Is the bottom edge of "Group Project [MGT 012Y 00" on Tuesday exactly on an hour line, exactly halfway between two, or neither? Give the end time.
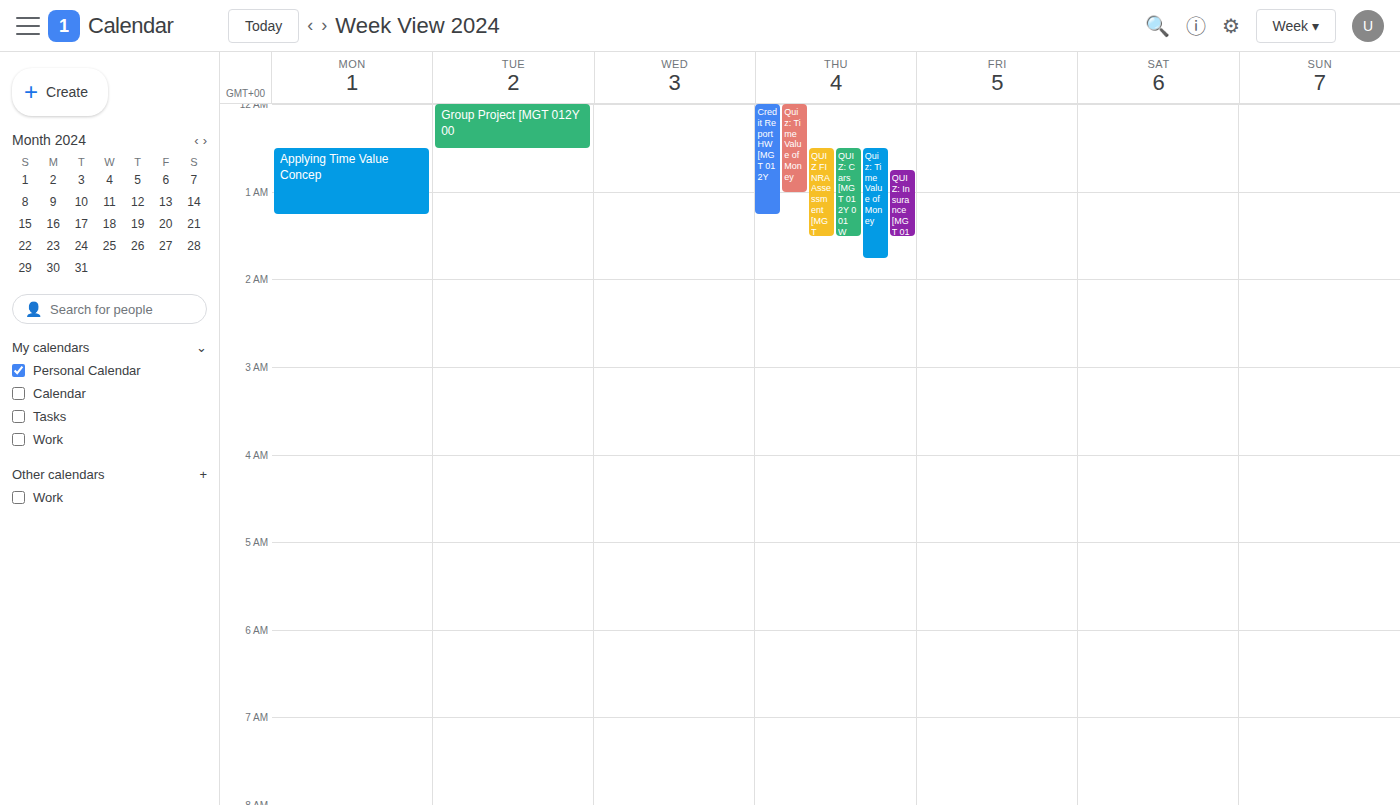
12:30 AM -- halfway between the 12 AM and 1 AM lines.